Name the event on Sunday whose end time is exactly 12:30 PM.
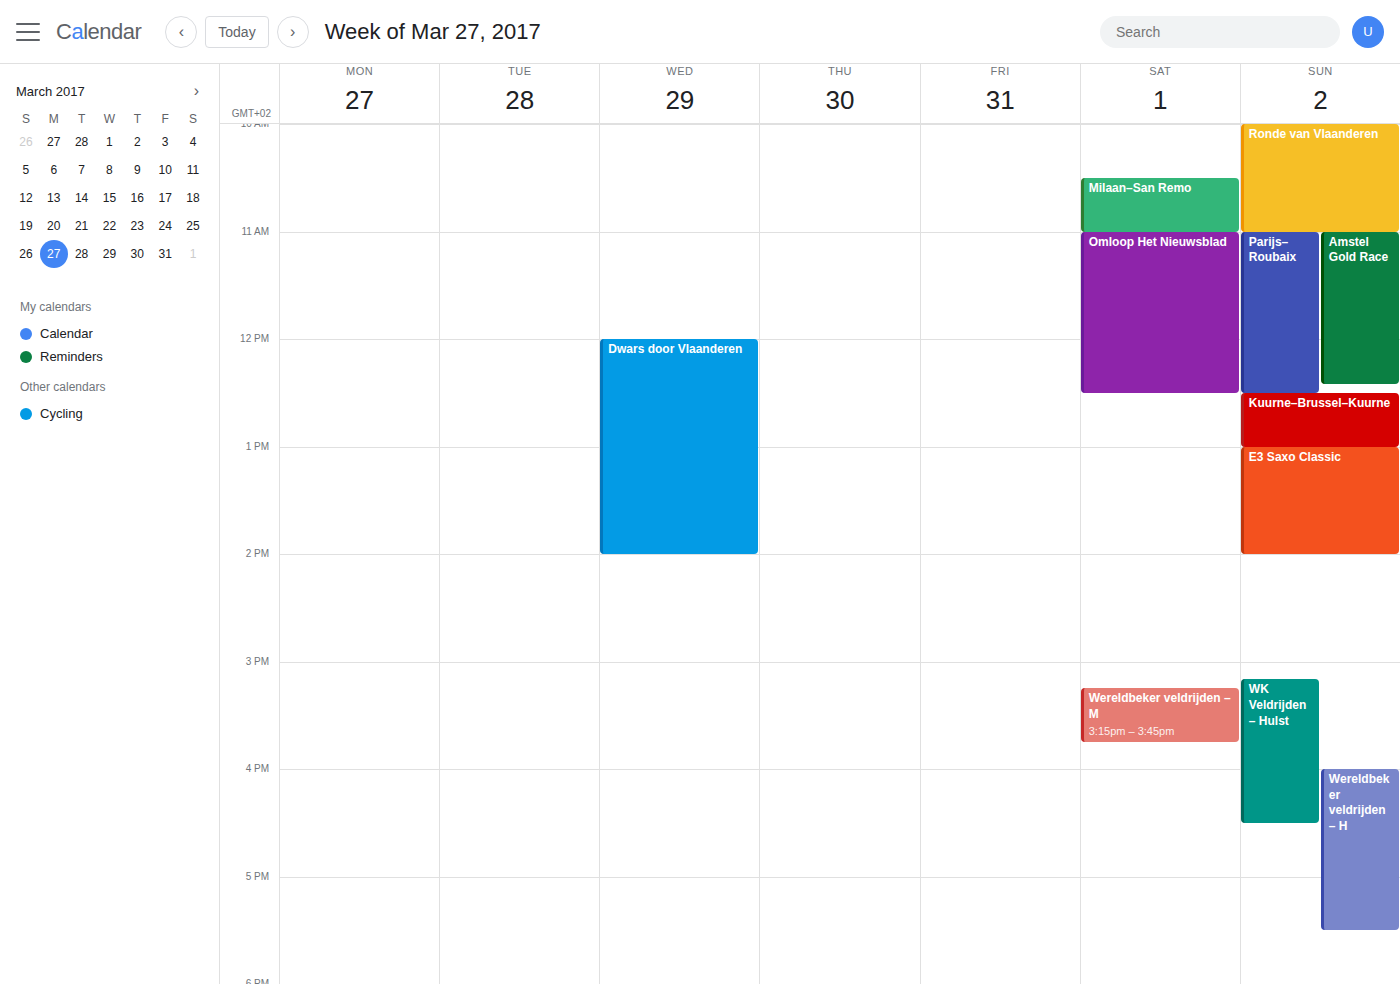
"Parijs–Roubaix"